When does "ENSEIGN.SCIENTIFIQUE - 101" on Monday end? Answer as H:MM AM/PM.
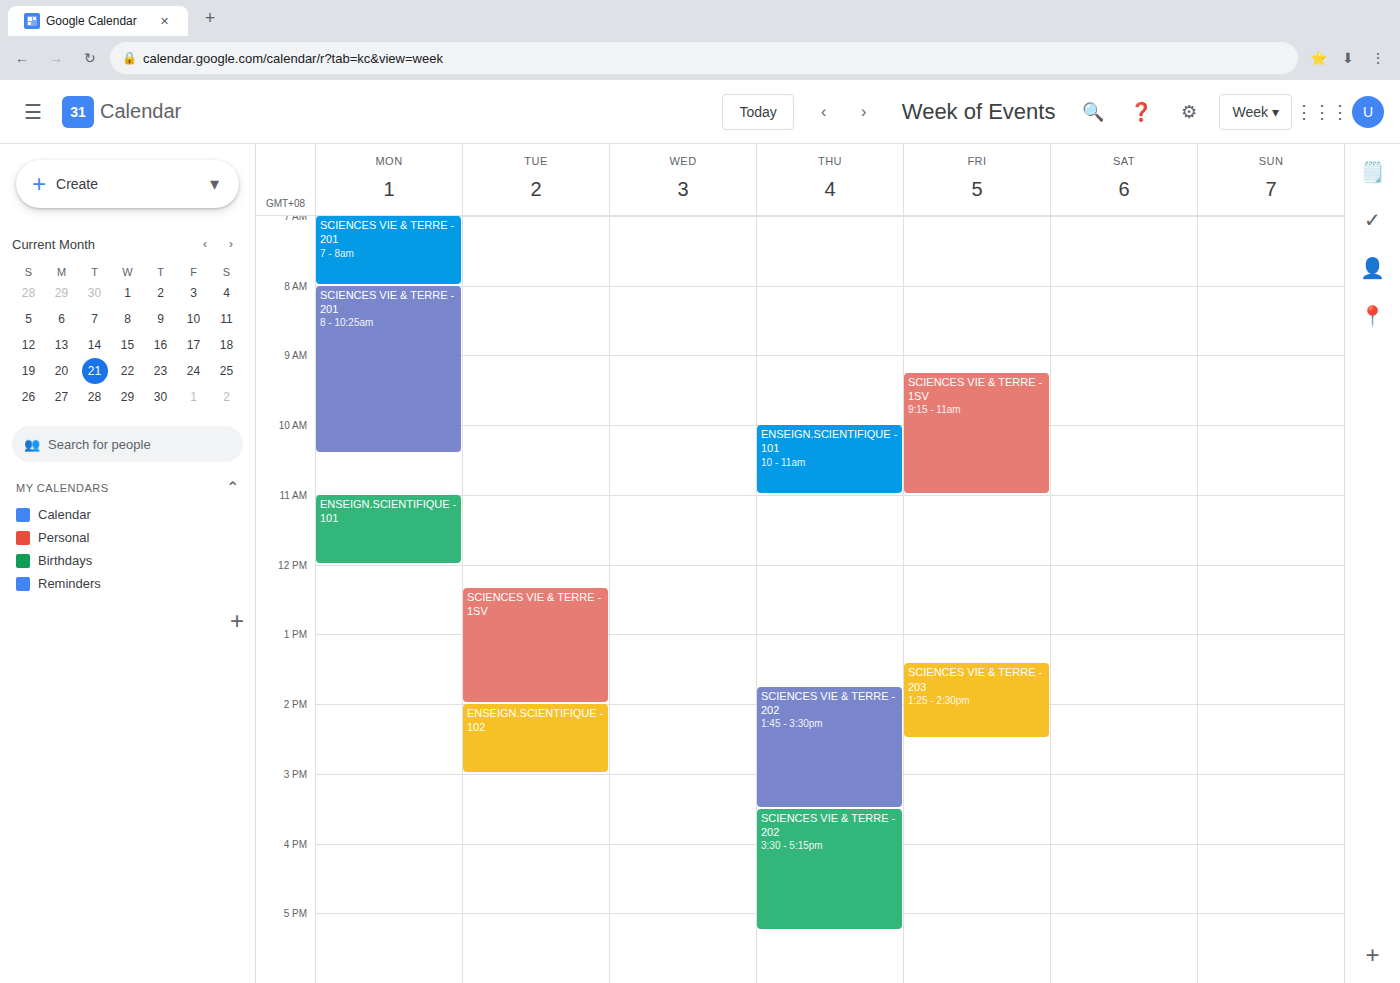
12:00 PM